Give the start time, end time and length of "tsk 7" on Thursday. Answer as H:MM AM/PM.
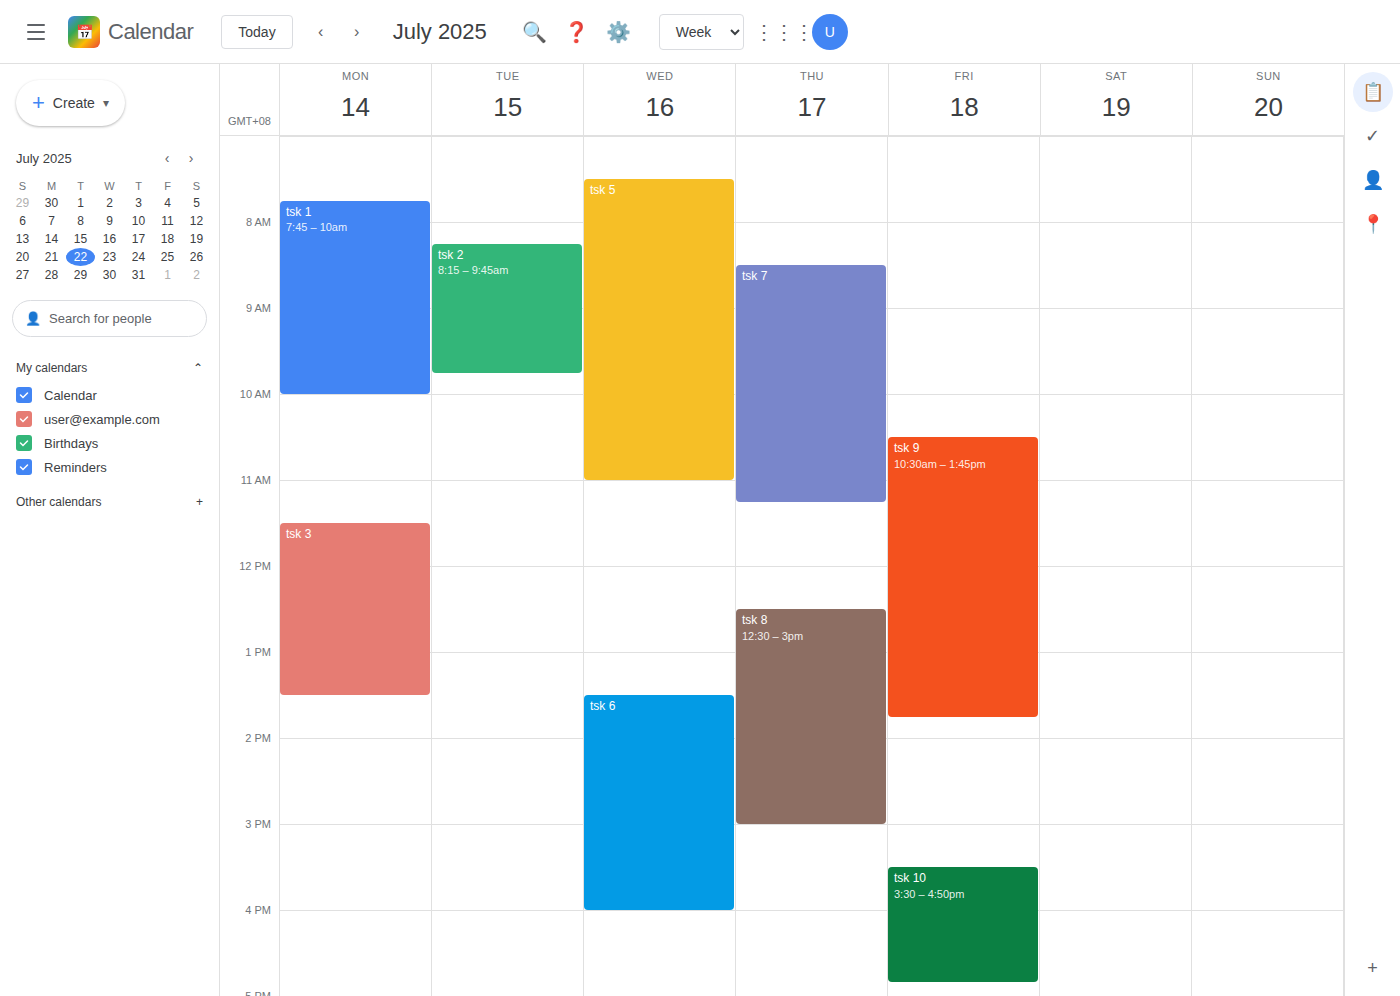
8:30 AM to 11:15 AM, 2 hours 45 minutes